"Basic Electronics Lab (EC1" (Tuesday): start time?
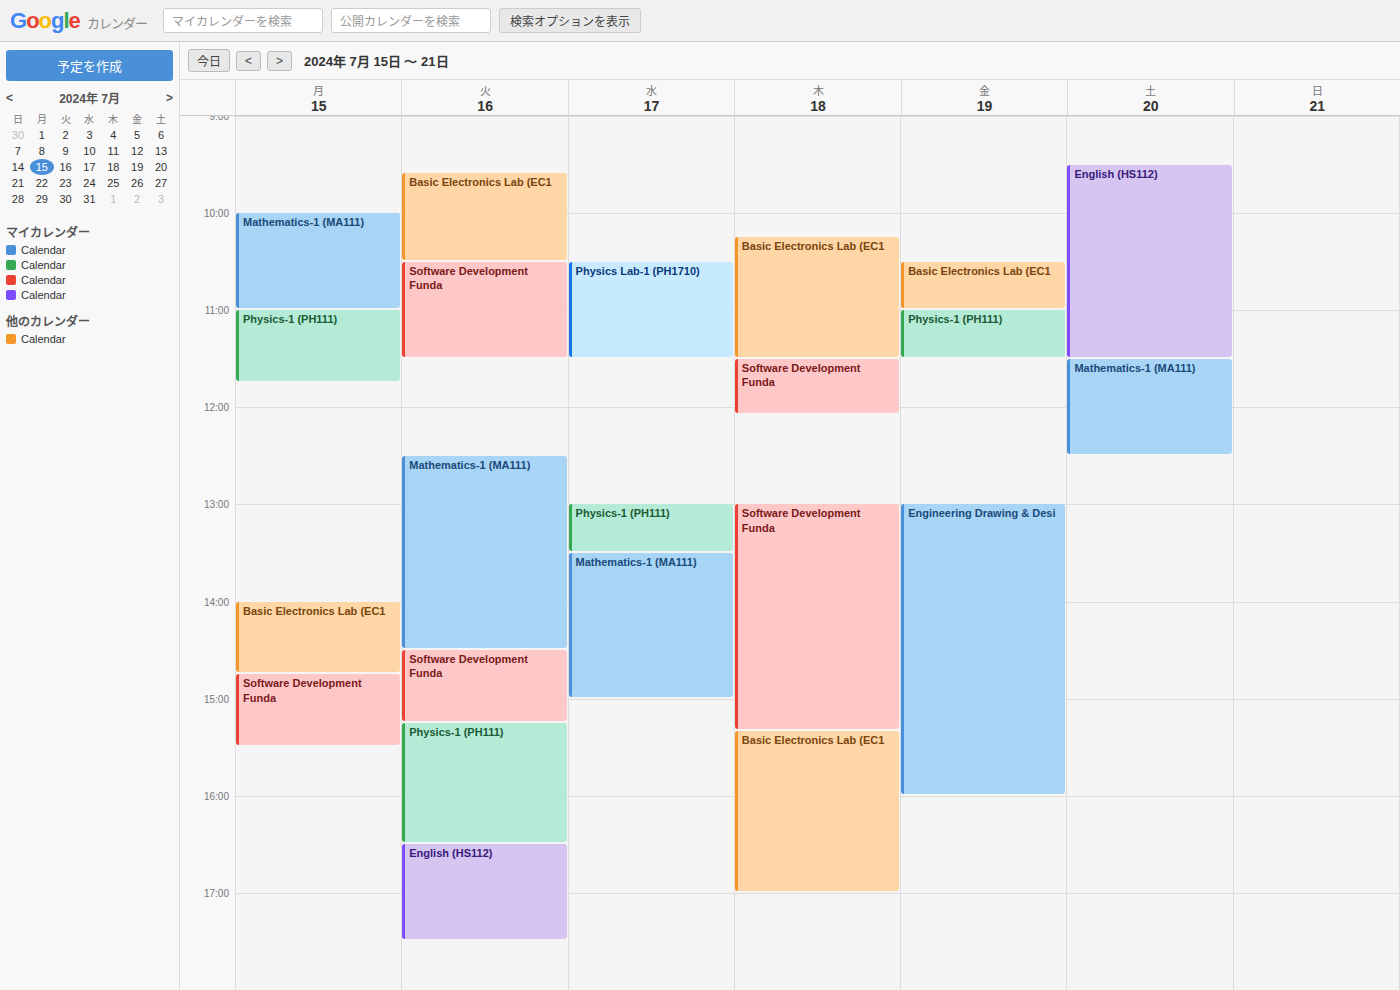
9:35 AM